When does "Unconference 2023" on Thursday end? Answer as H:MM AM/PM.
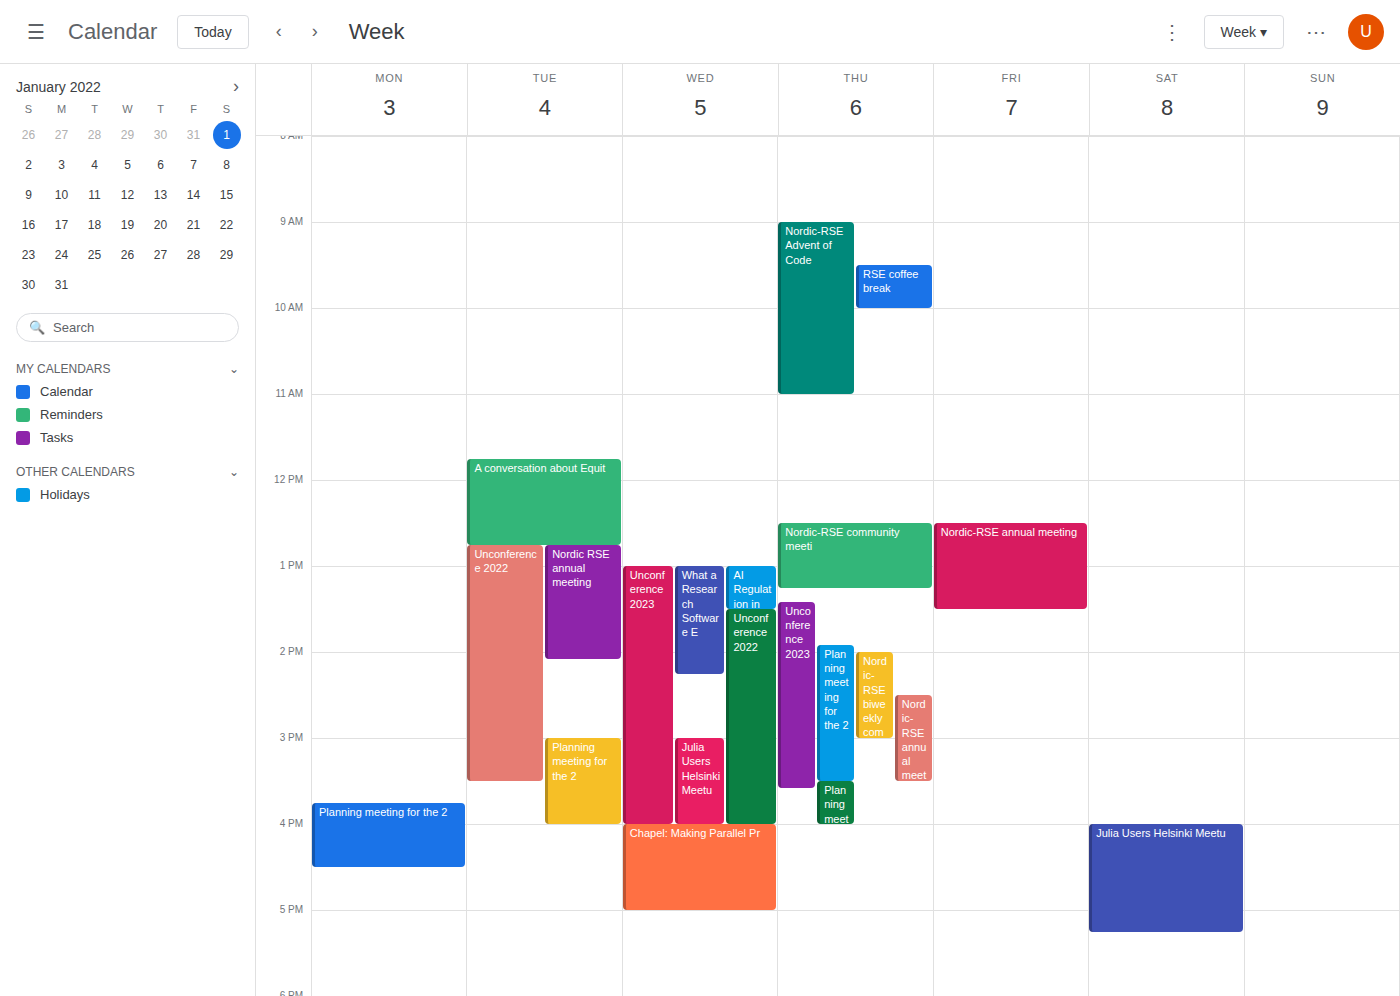
3:35 PM